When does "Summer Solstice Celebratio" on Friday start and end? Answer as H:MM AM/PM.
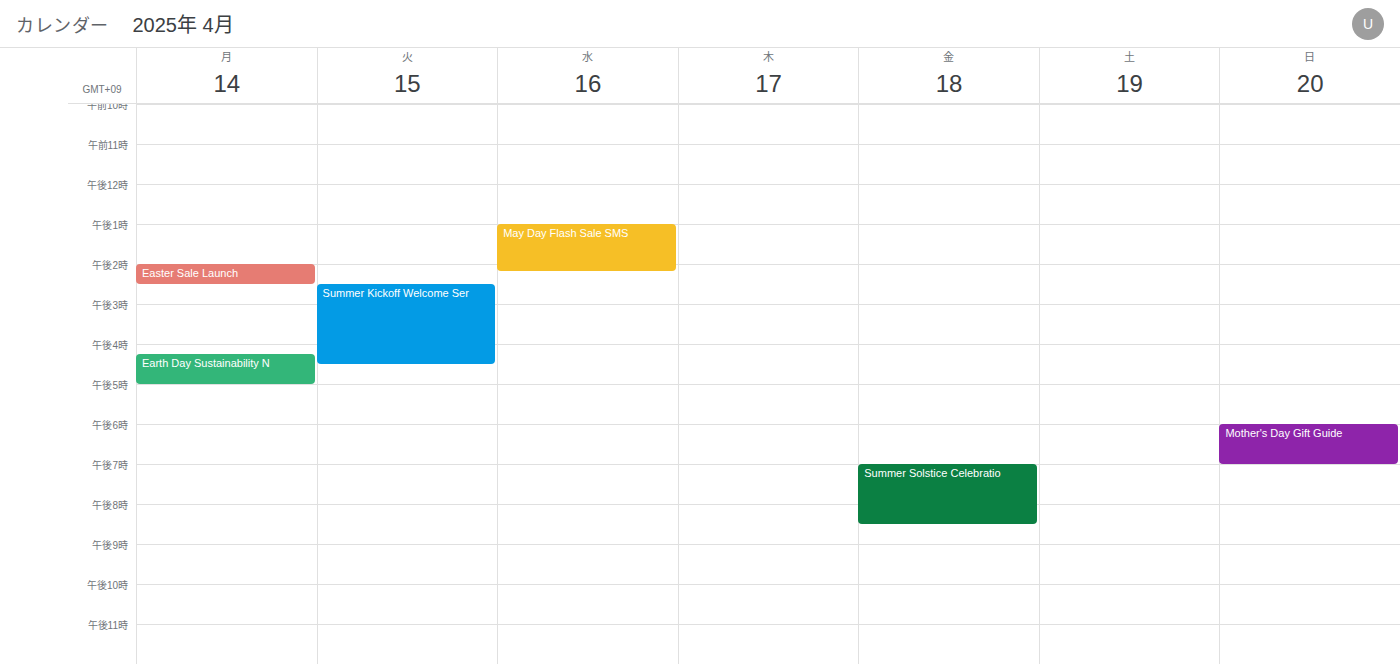
7:00 PM to 8:30 PM